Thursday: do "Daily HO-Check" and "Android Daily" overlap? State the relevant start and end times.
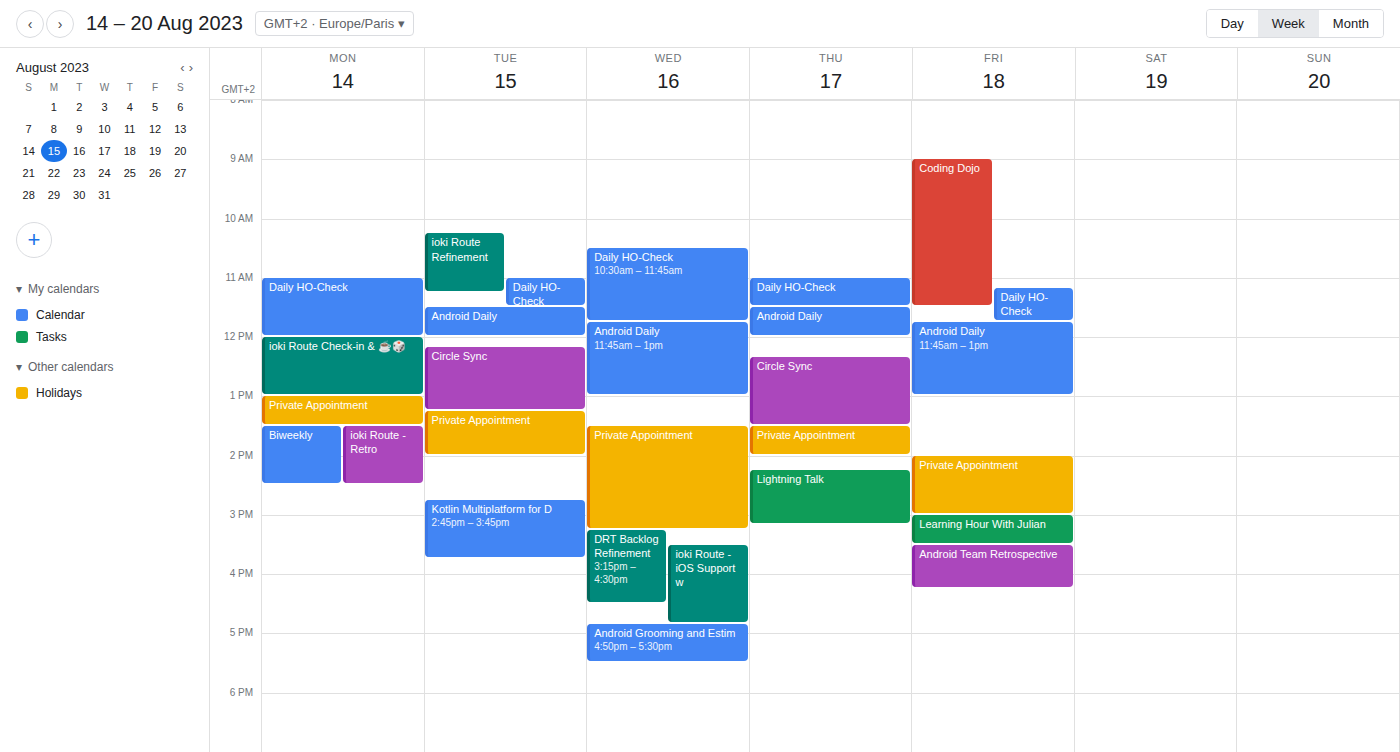
"Daily HO-Check" ends at 11:30 AM, exactly when "Android Daily" starts -- they touch but do not overlap.